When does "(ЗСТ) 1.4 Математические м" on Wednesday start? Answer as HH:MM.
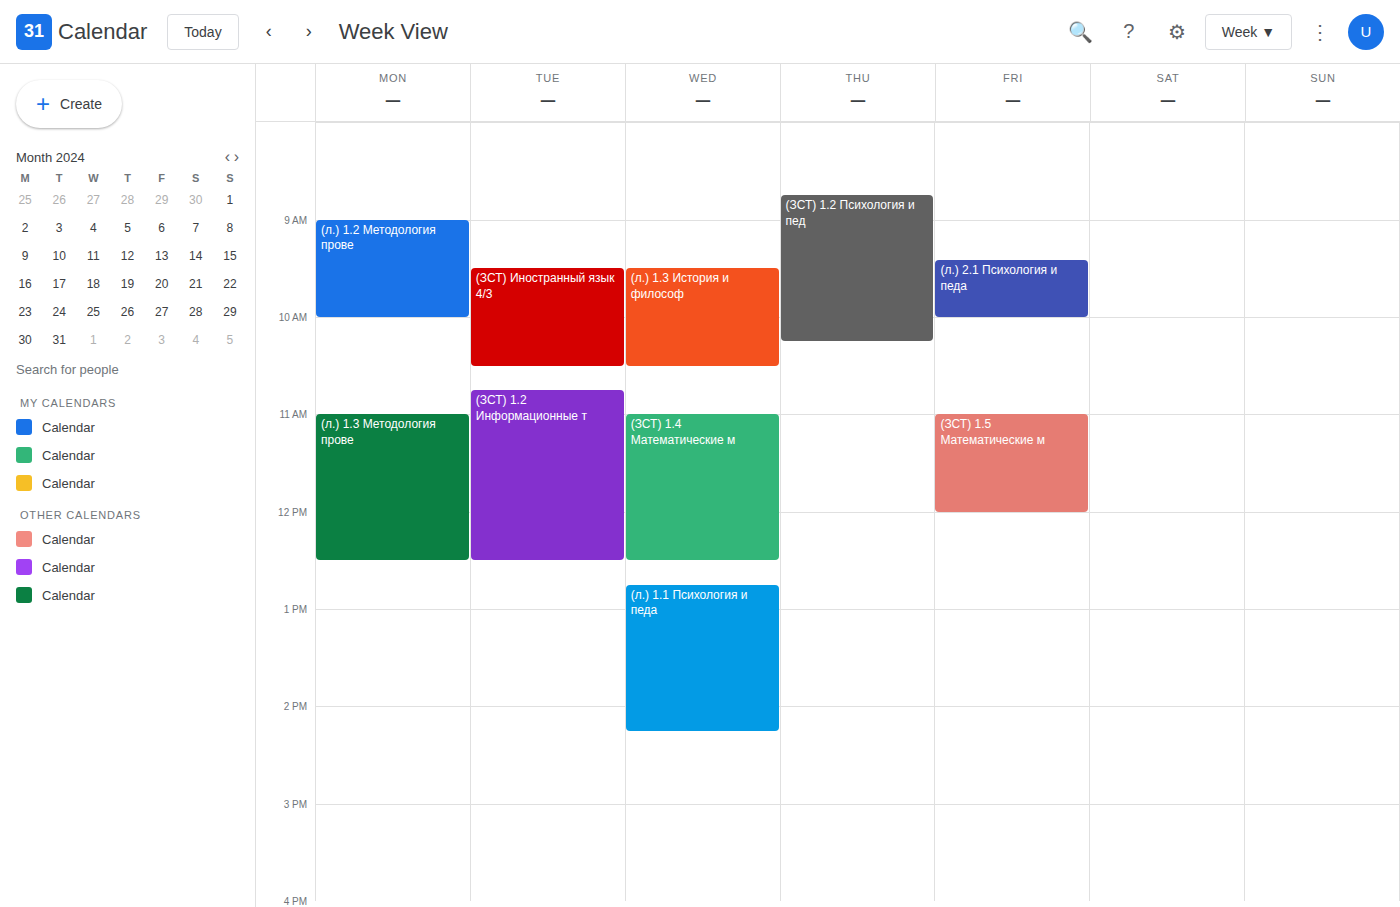
11:00